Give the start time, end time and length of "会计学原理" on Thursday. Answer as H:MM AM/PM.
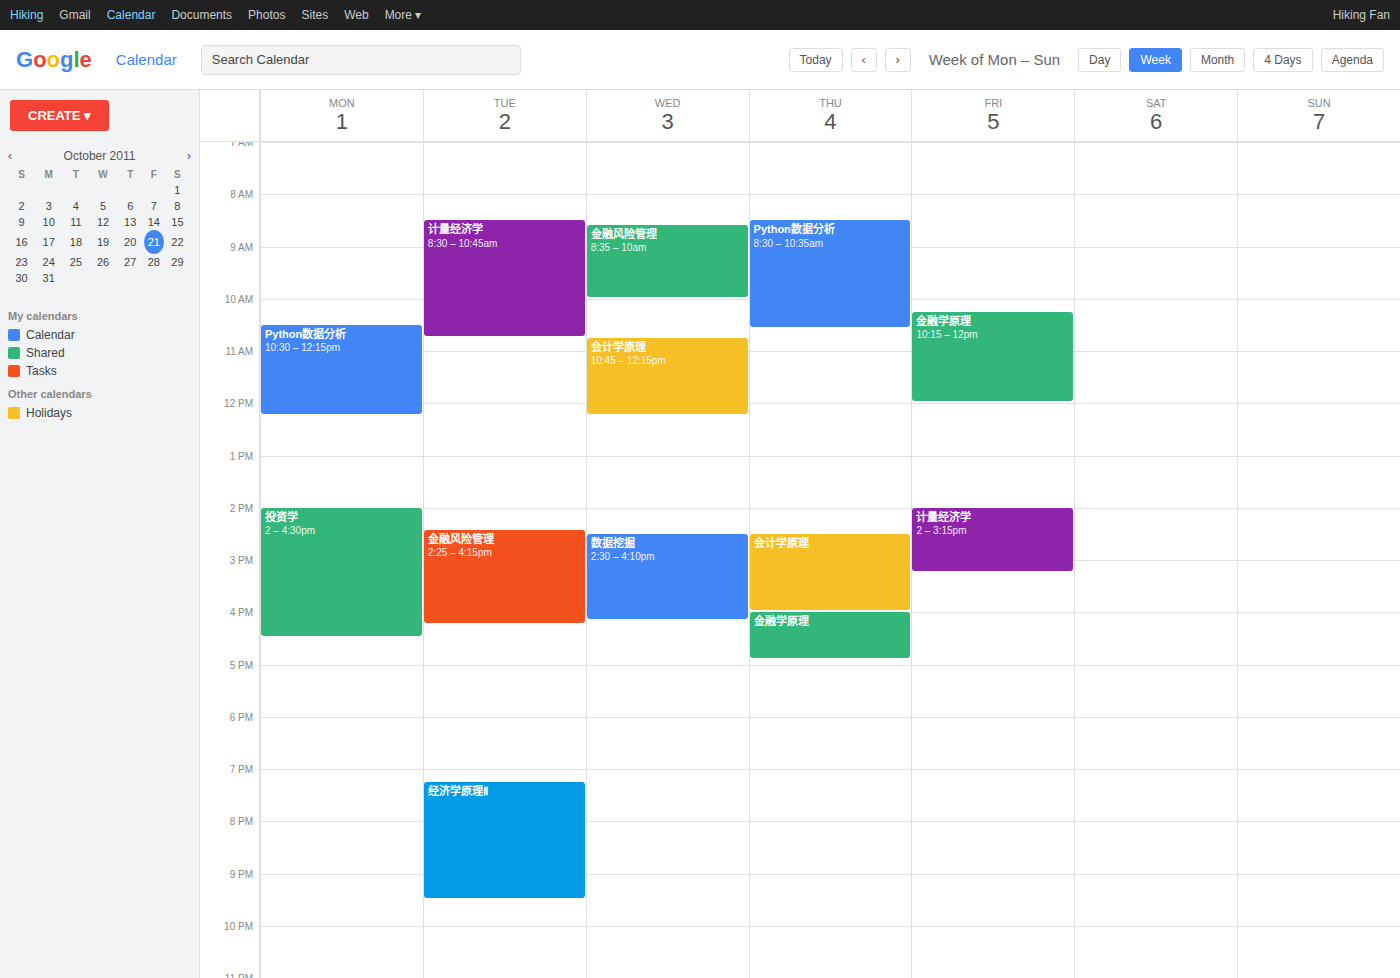
2:30 PM to 4:00 PM, 1 hour 30 minutes